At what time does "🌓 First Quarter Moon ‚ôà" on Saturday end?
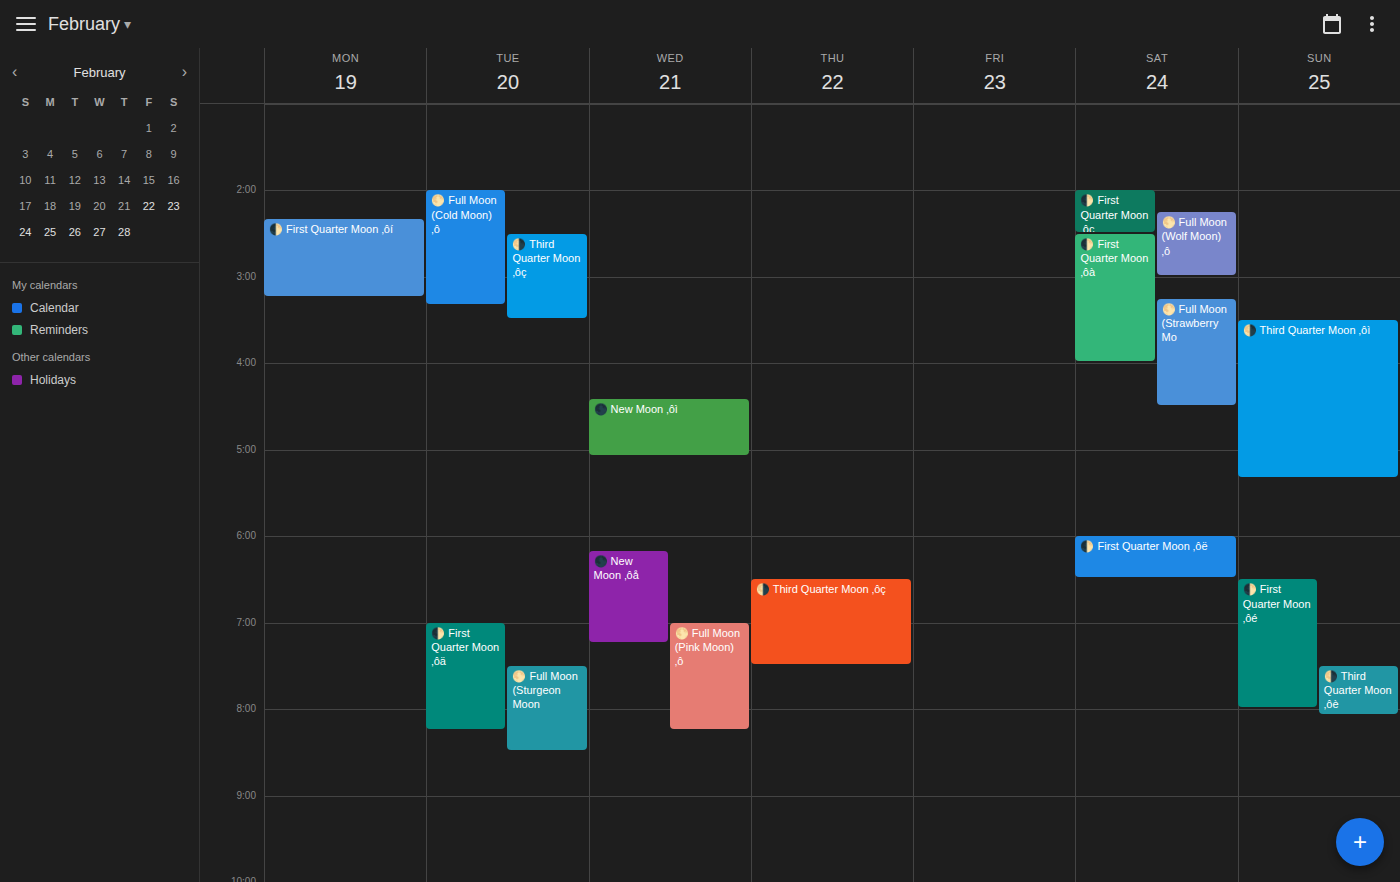
4:00 PM